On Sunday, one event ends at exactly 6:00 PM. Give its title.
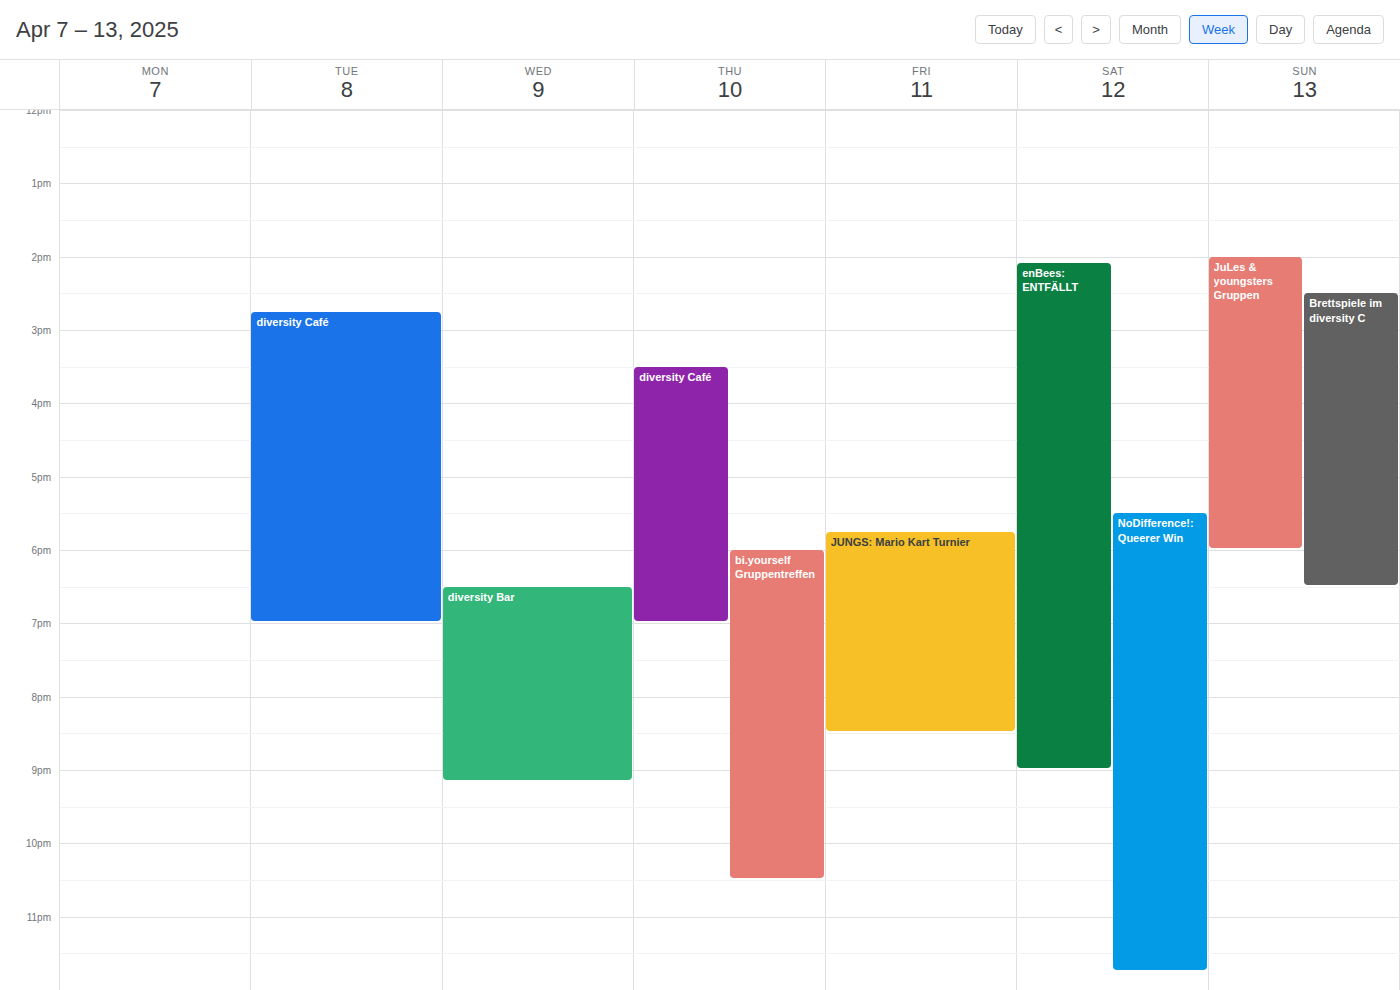
"JuLes & youngsters Gruppen"